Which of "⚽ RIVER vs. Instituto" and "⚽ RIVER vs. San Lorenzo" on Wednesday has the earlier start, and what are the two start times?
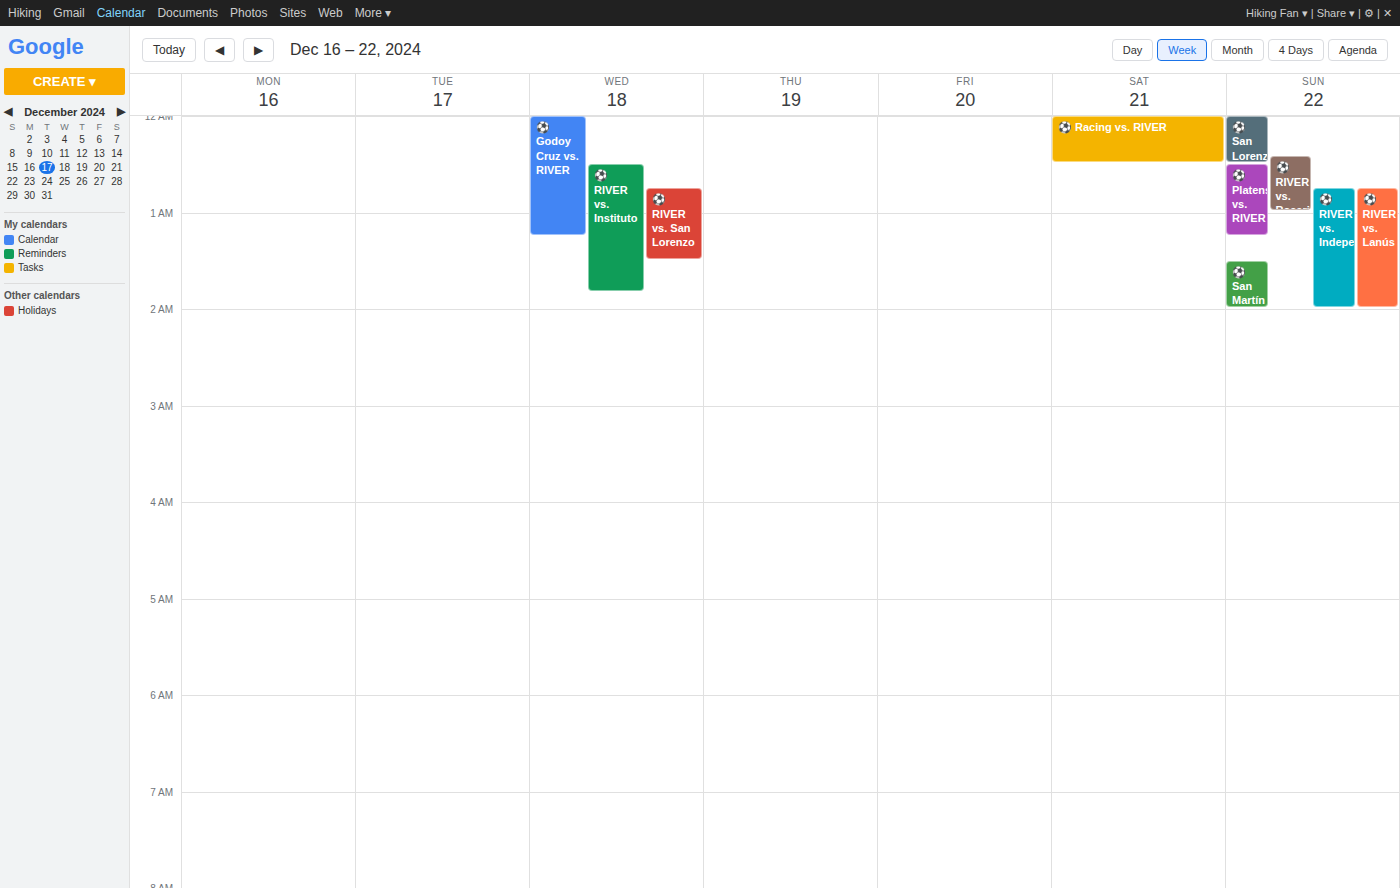
"⚽ RIVER vs. Instituto" 12:30 AM; "⚽ RIVER vs. San Lorenzo" 12:45 AM.